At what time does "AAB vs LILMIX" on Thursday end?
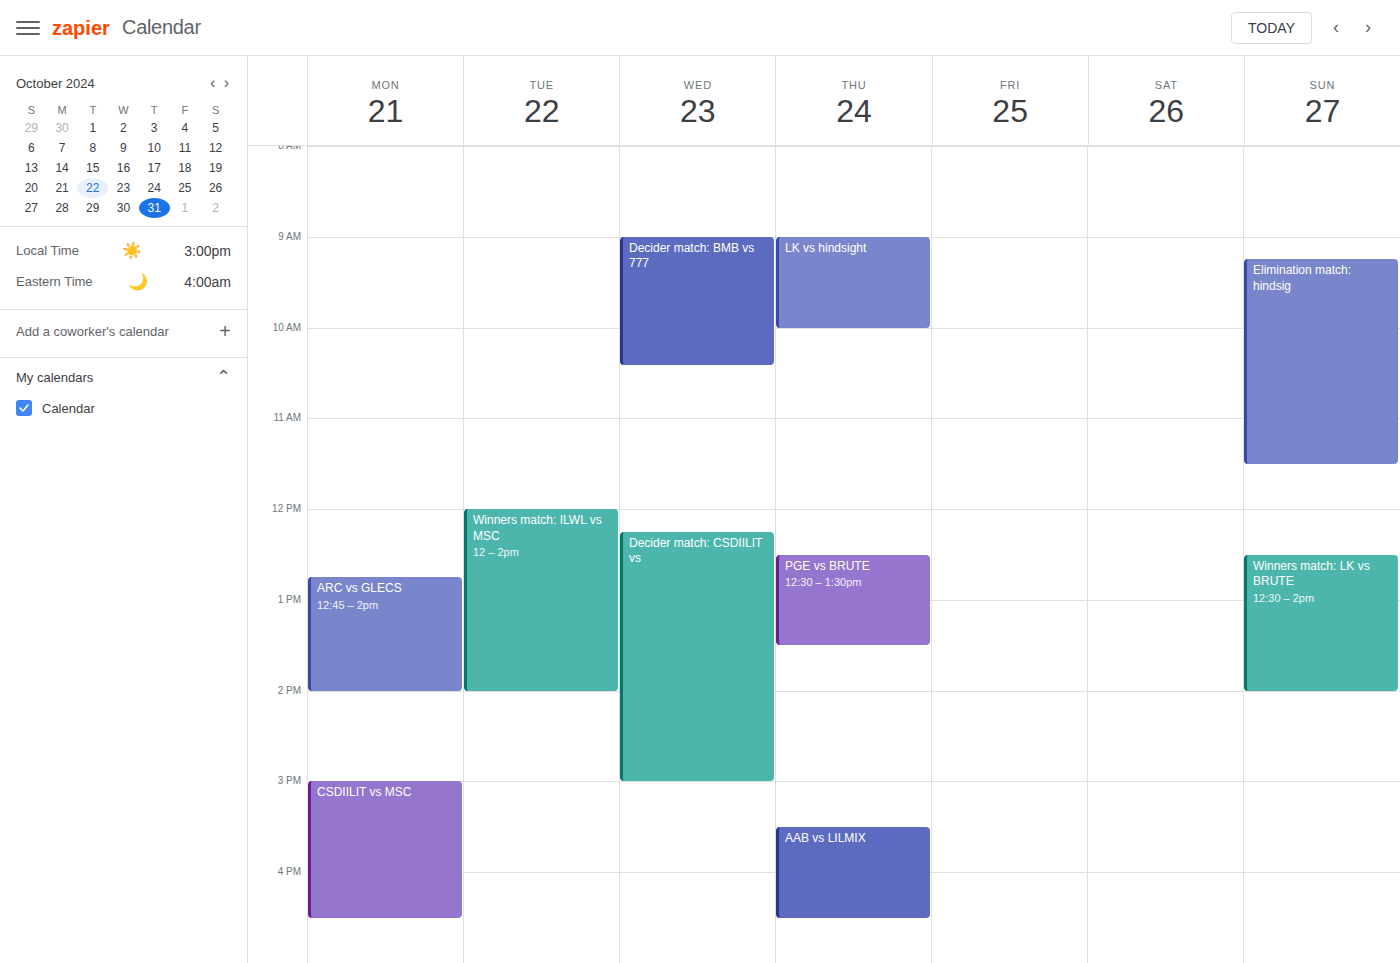
4:30 PM